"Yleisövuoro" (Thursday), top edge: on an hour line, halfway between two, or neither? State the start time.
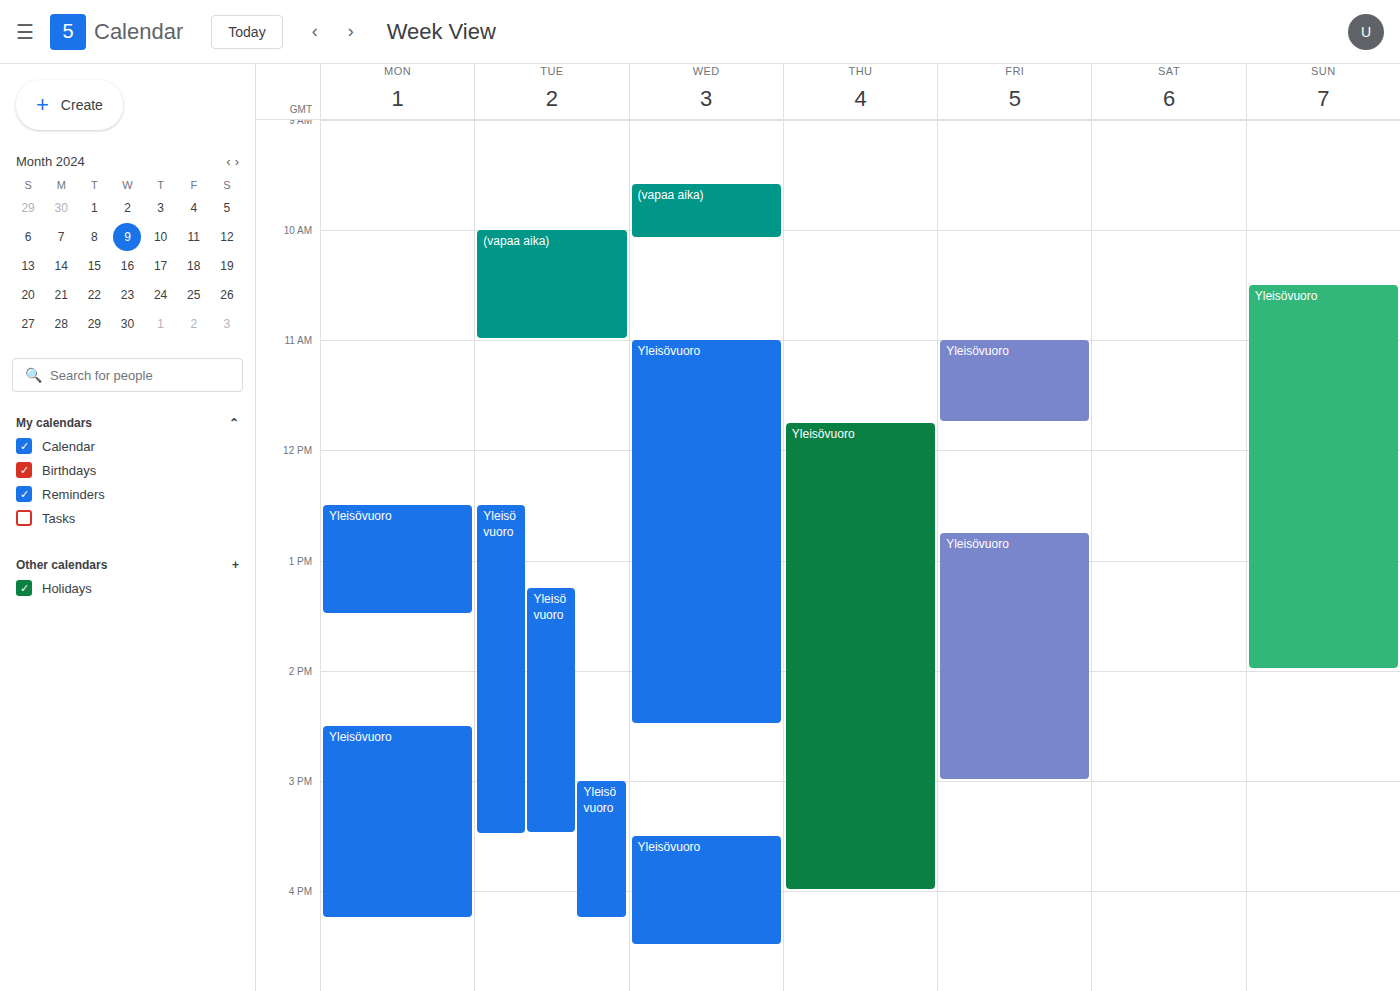
11:45 -- neither: three quarters of the way from the 11:00 line to the 12:00 line.